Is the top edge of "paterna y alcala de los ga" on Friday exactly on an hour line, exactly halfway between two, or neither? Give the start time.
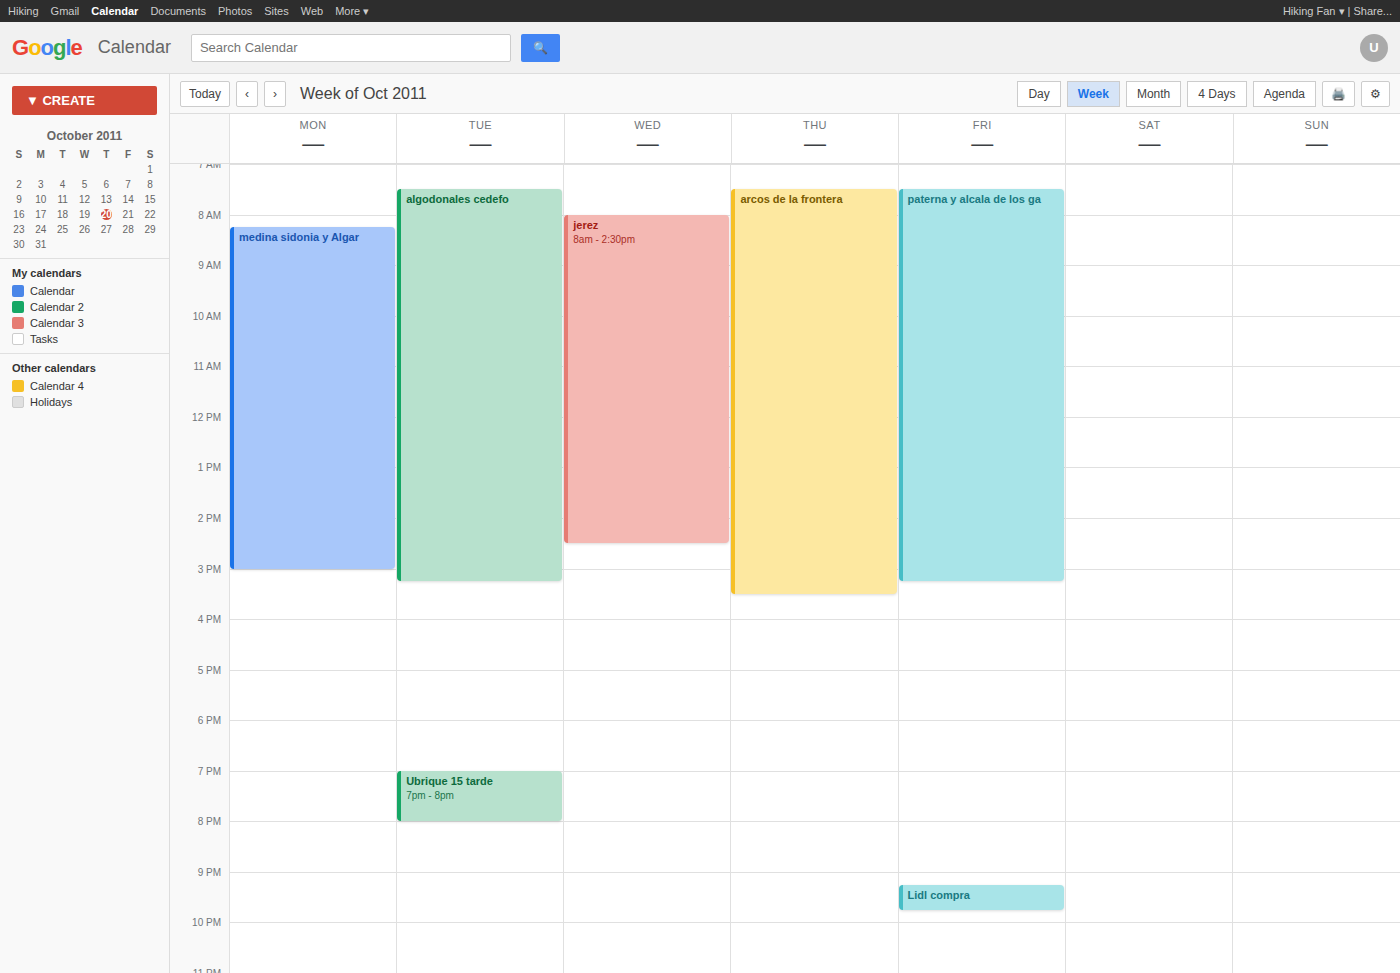
7:30 AM -- halfway between the 7 AM and 8 AM lines.